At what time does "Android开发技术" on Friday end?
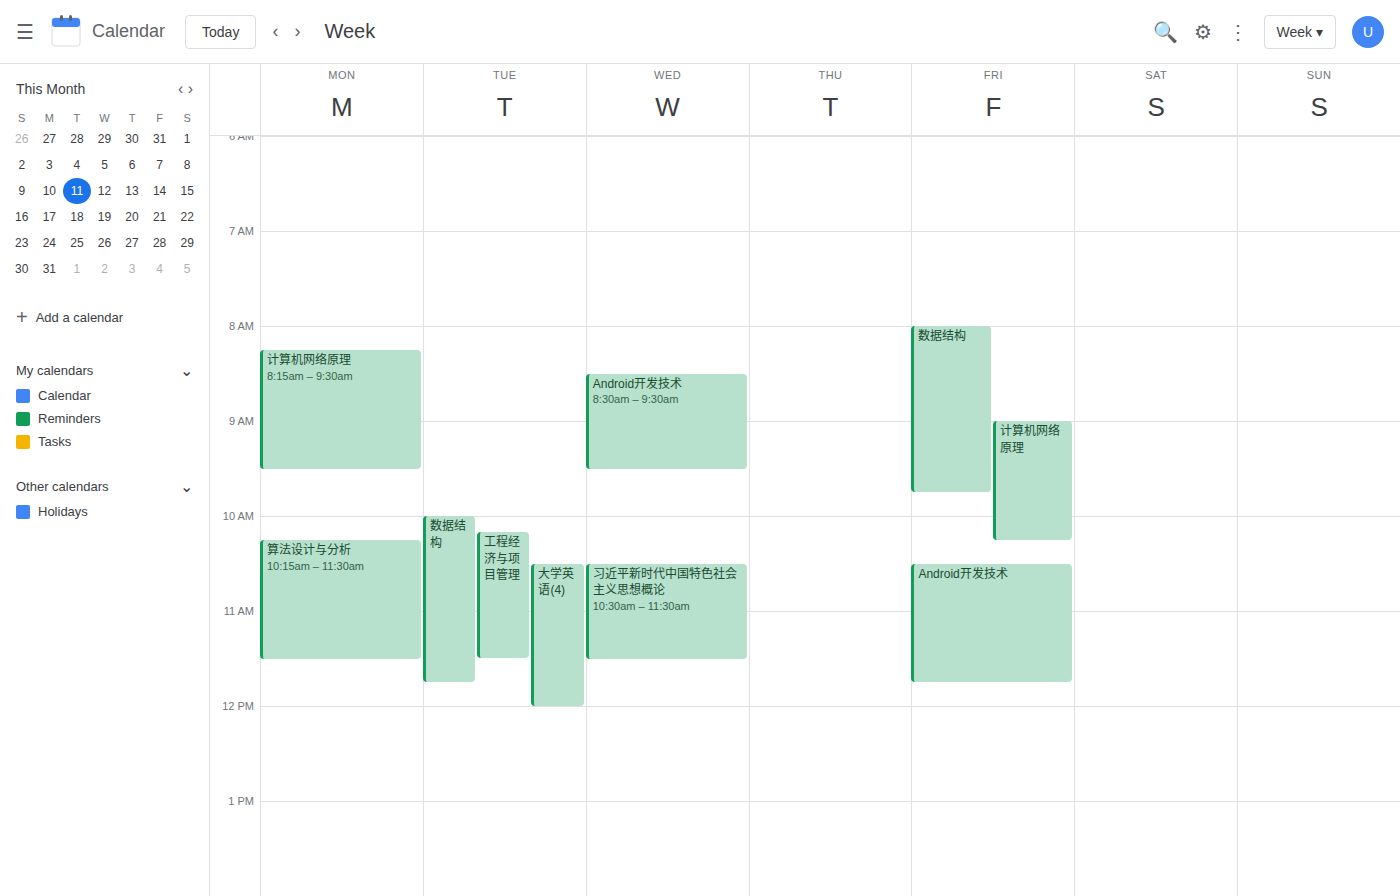
11:45 AM